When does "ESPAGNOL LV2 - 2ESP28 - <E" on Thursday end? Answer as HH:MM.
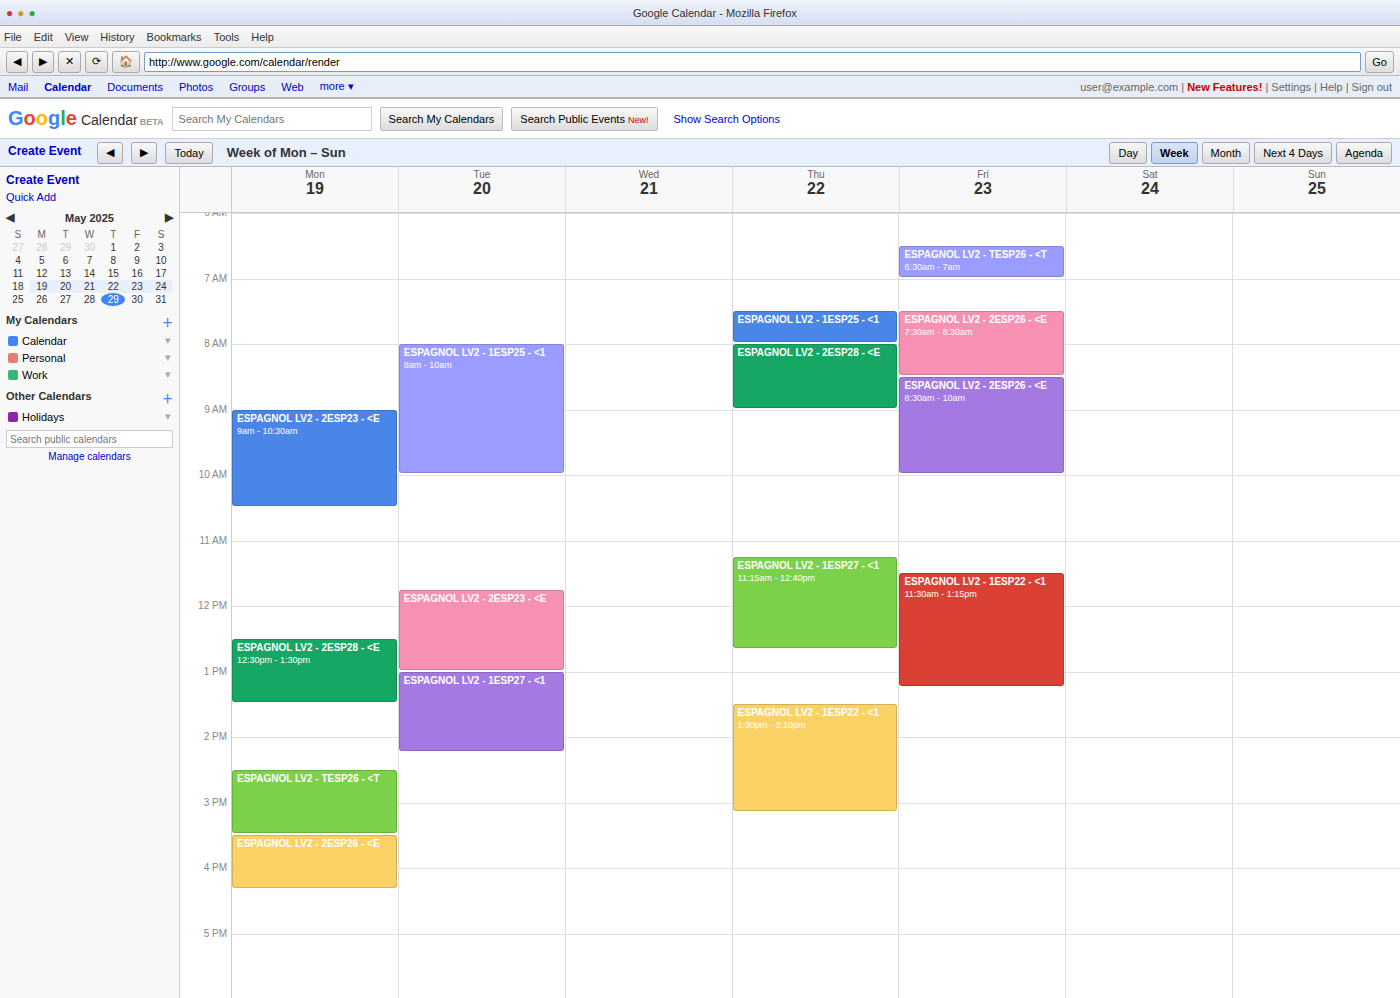
09:00